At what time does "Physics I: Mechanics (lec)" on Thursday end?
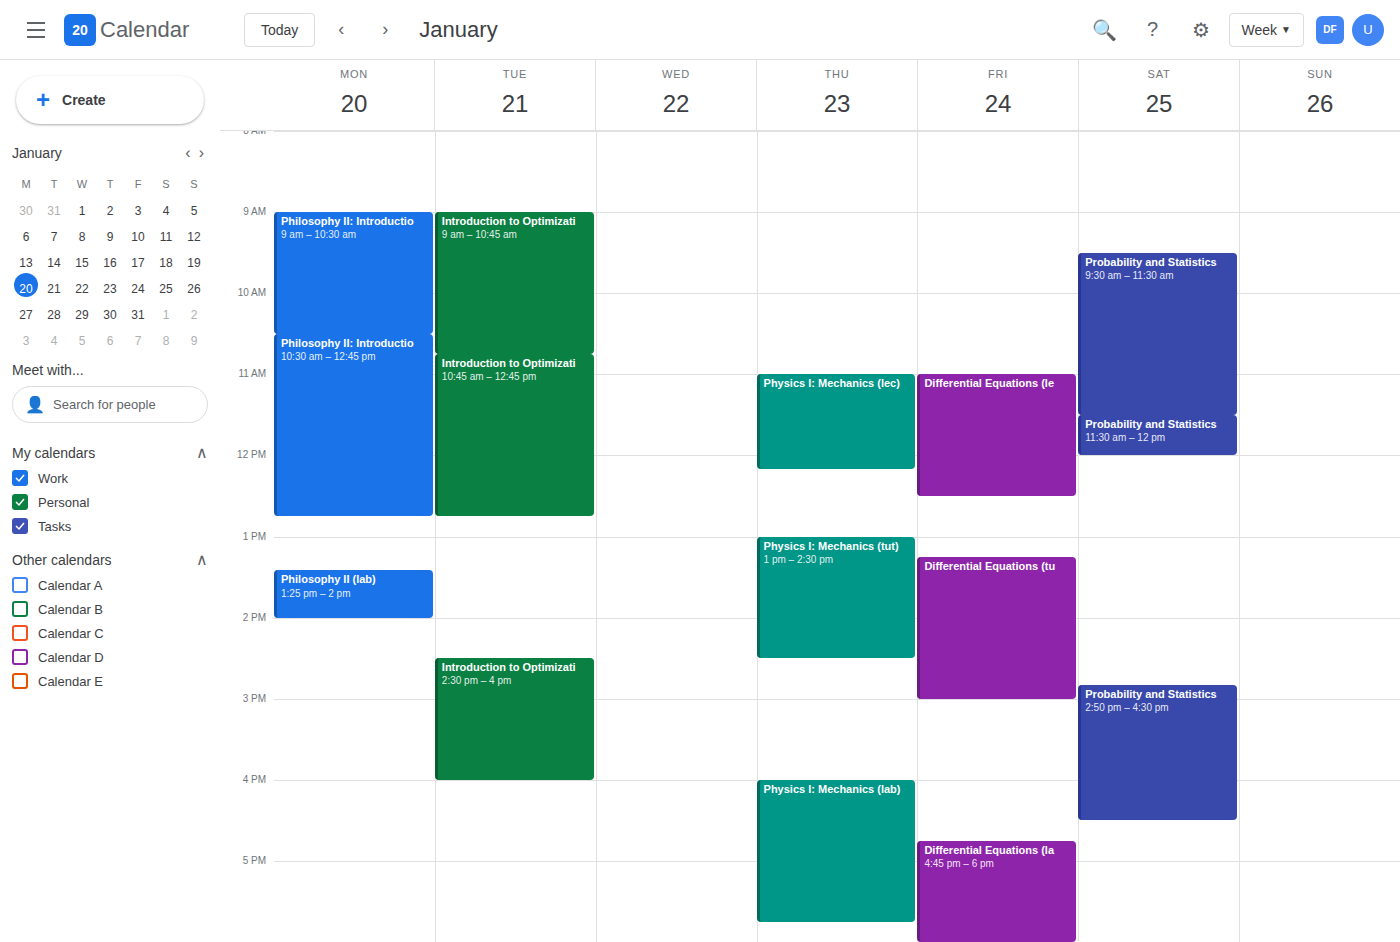
12:10 PM